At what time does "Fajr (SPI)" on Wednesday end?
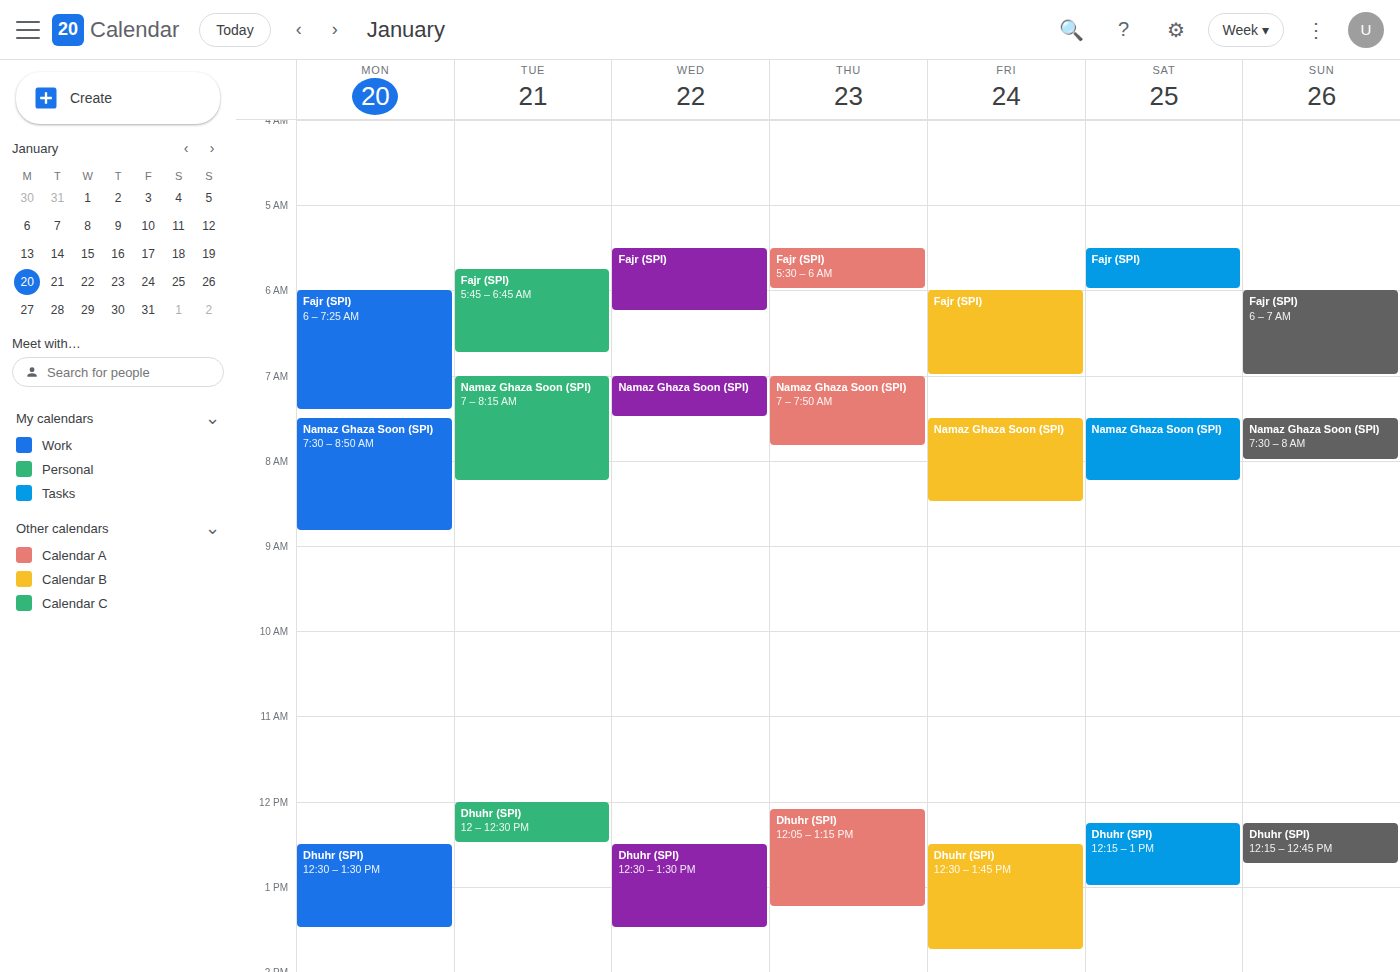
6:15 AM